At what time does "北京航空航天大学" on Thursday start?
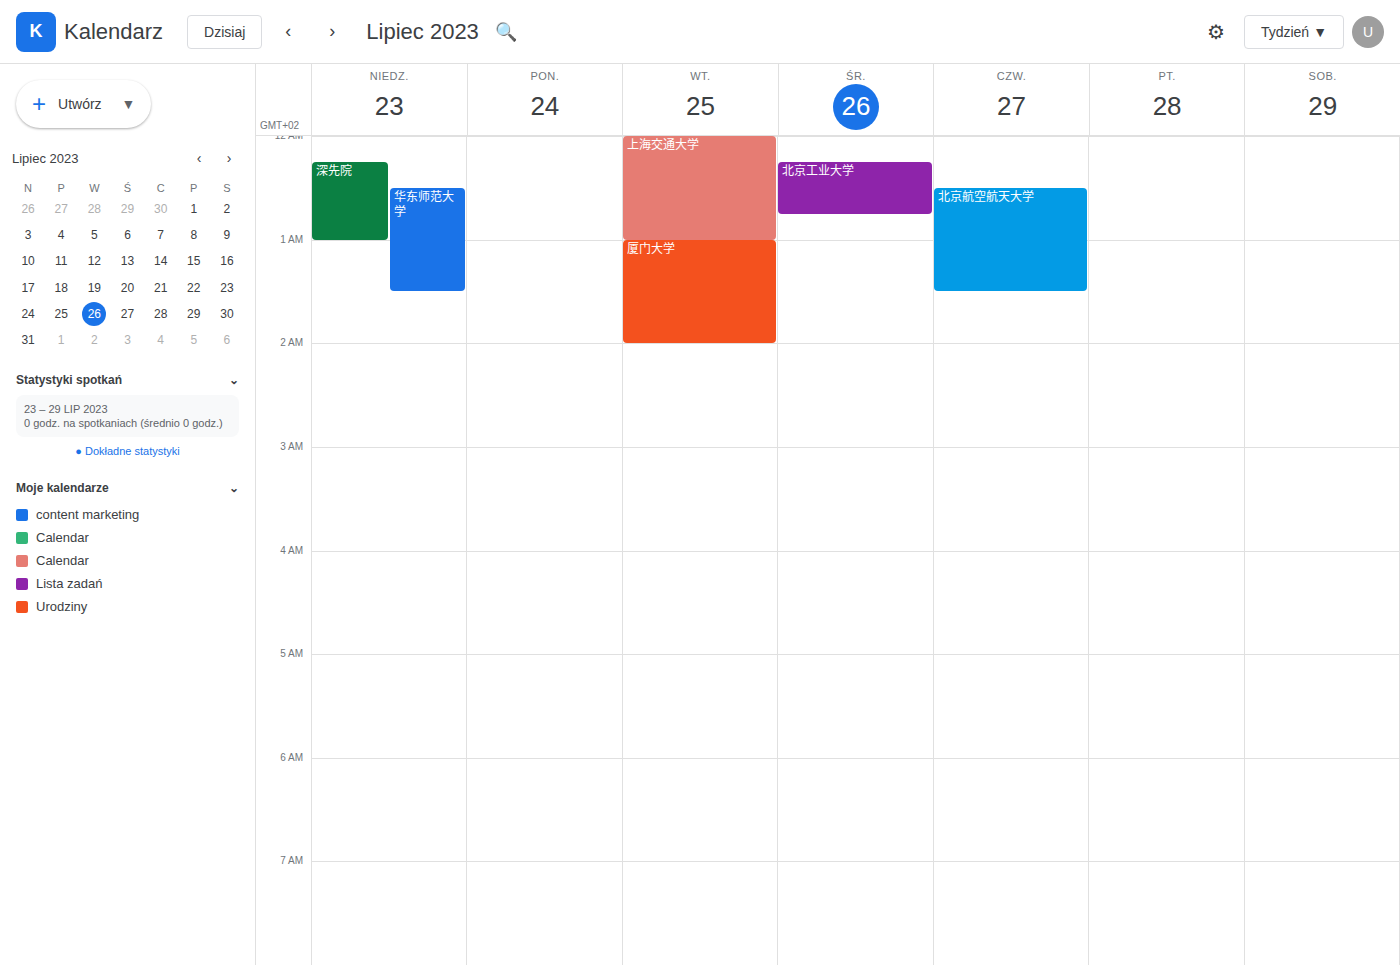
12:30 AM